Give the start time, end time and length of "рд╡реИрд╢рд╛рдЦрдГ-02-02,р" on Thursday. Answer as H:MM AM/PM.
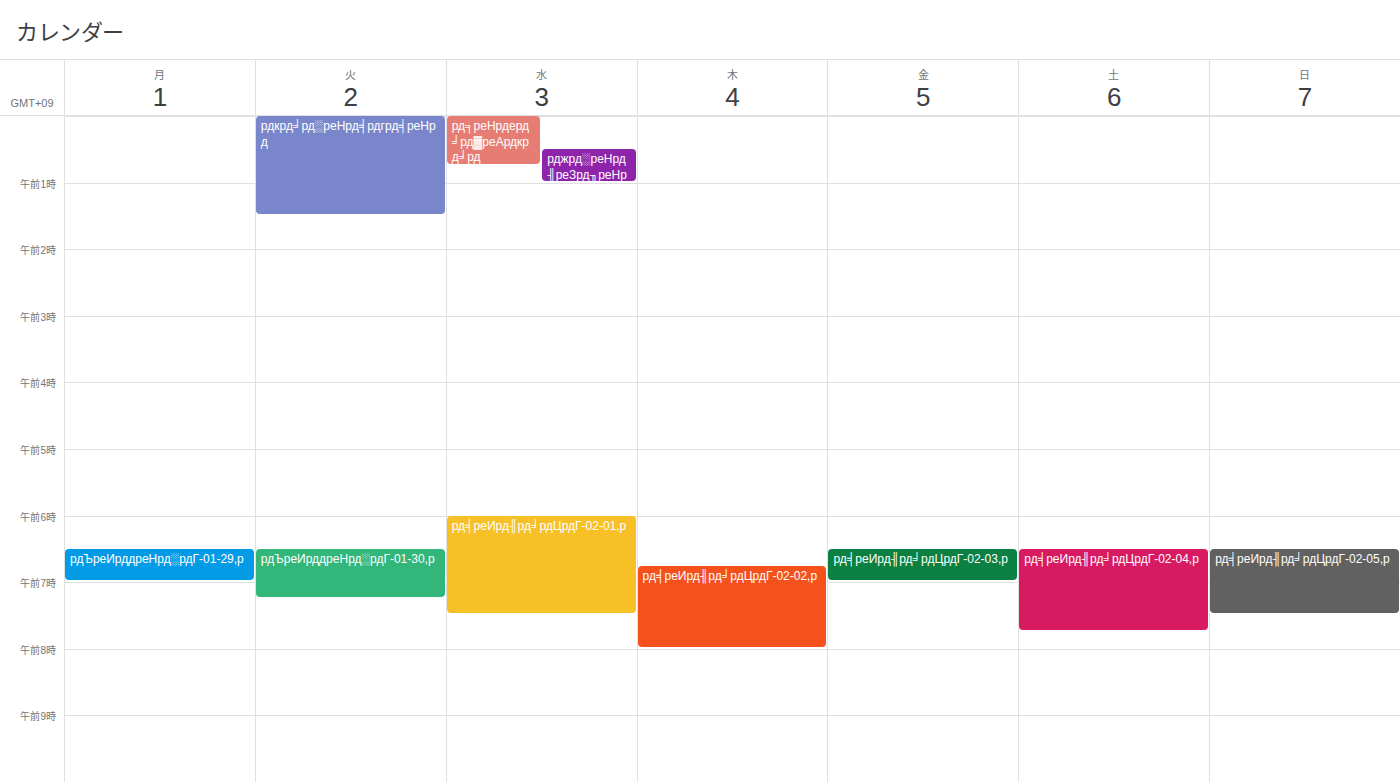
6:45 AM to 8:00 AM, 1 hour 15 minutes